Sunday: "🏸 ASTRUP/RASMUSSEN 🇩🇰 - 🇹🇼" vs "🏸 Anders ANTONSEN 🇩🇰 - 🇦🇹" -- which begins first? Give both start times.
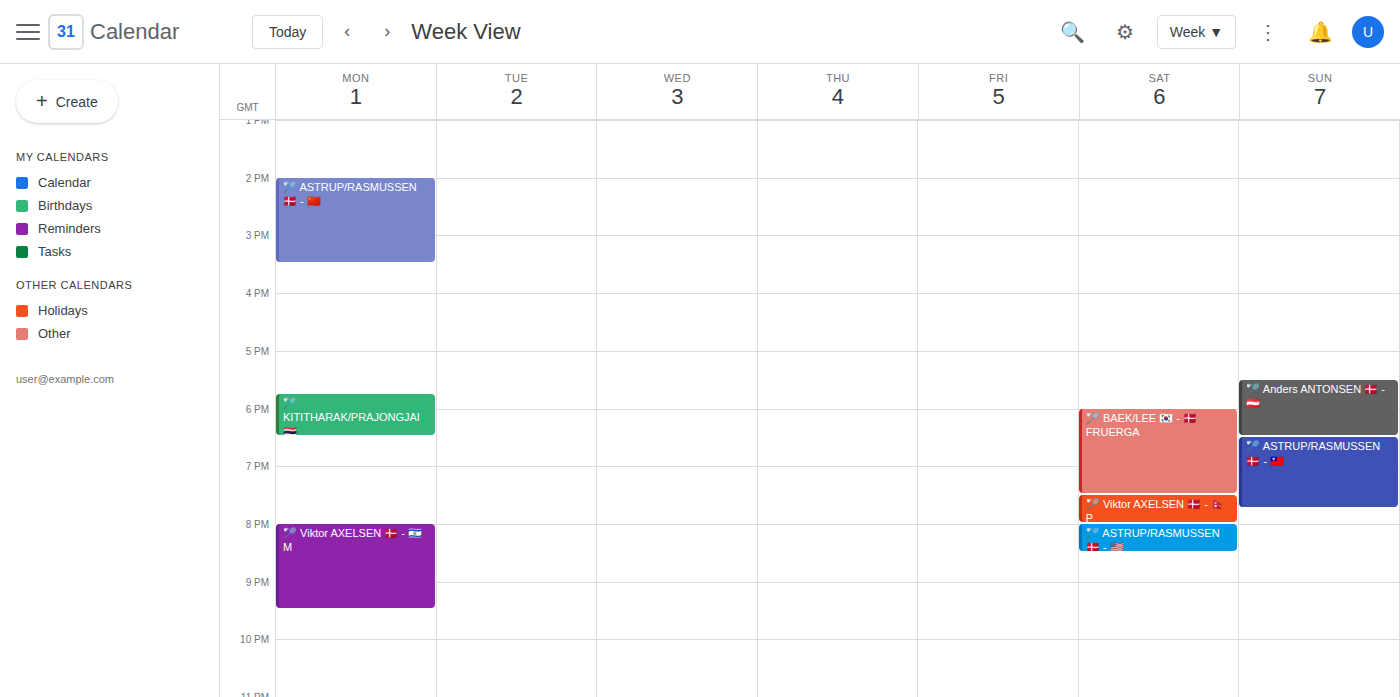
"🏸 Anders ANTONSEN 🇩🇰 - 🇦🇹" 5:30 PM; "🏸 ASTRUP/RASMUSSEN 🇩🇰 - 🇹🇼" 6:30 PM.